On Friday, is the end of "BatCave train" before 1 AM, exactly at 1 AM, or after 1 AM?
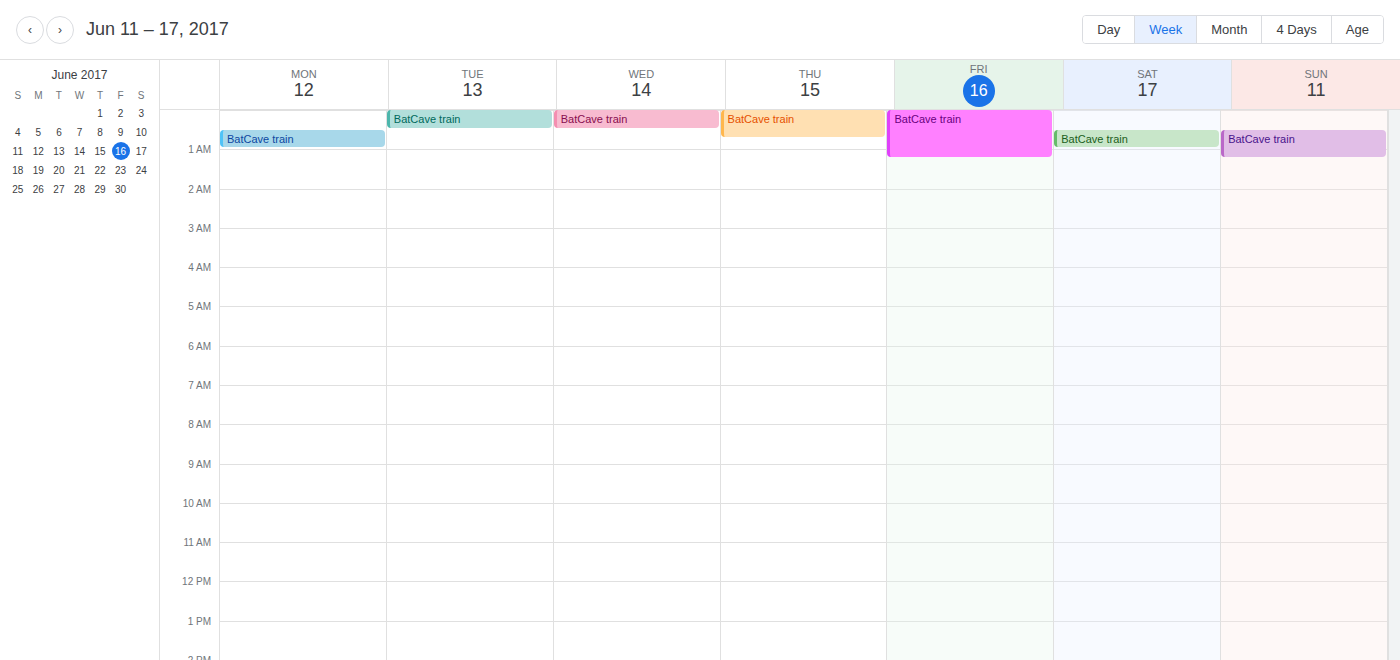
1:15 AM -- after 1 AM, 15 minutes below the 1 AM line.